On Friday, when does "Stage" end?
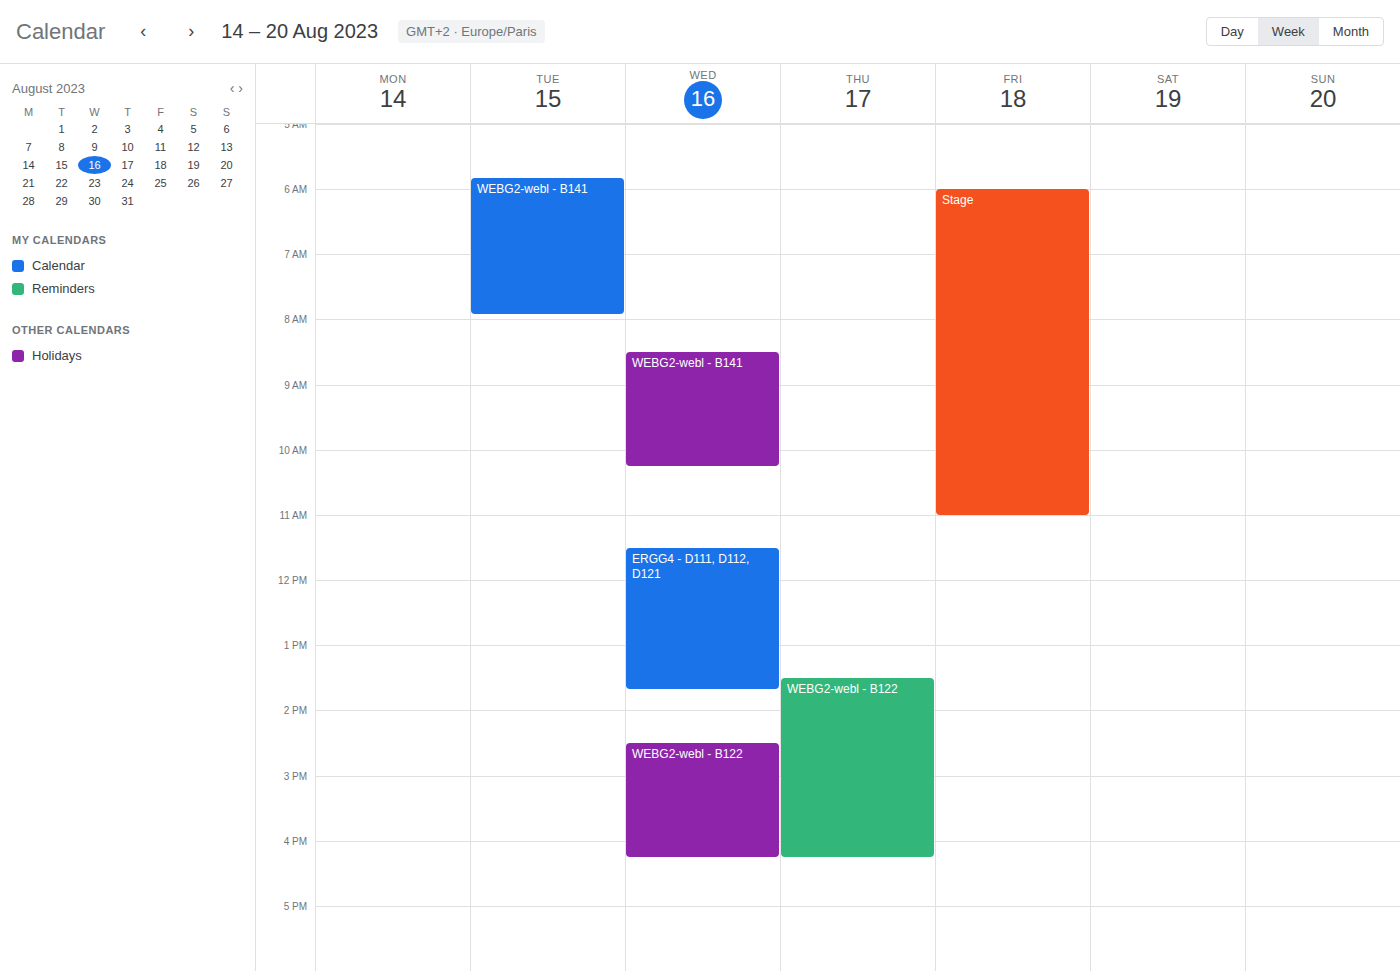
11:00 AM